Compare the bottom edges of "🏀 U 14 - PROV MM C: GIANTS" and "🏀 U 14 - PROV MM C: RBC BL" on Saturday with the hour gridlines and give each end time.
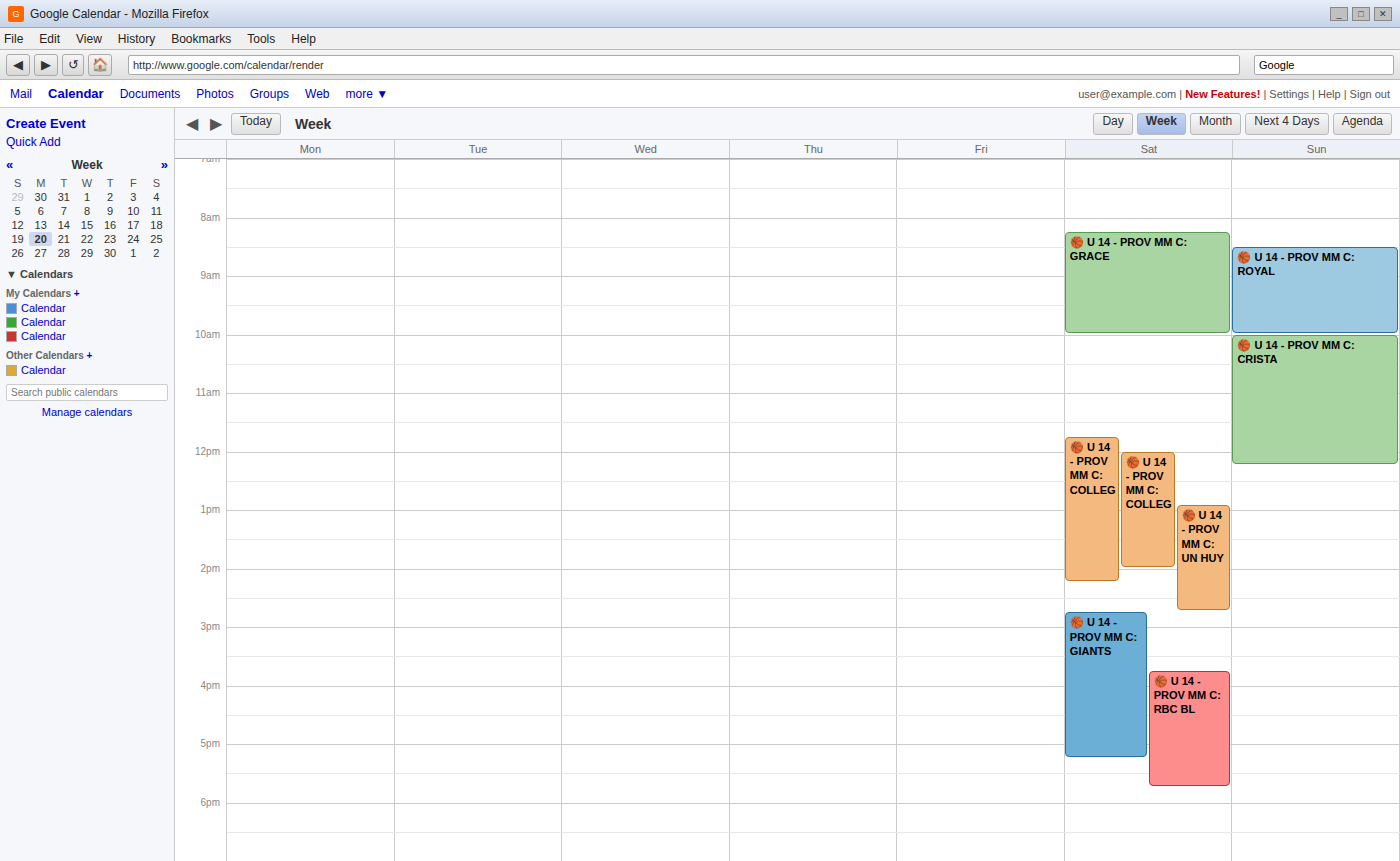
"🏀 U 14 - PROV MM C: GIANTS": 5:15 PM, neither: a quarter of the way from the 5 PM line to the 6 PM line. "🏀 U 14 - PROV MM C: RBC BL": 5:45 PM, neither: three quarters of the way from the 5 PM line to the 6 PM line.